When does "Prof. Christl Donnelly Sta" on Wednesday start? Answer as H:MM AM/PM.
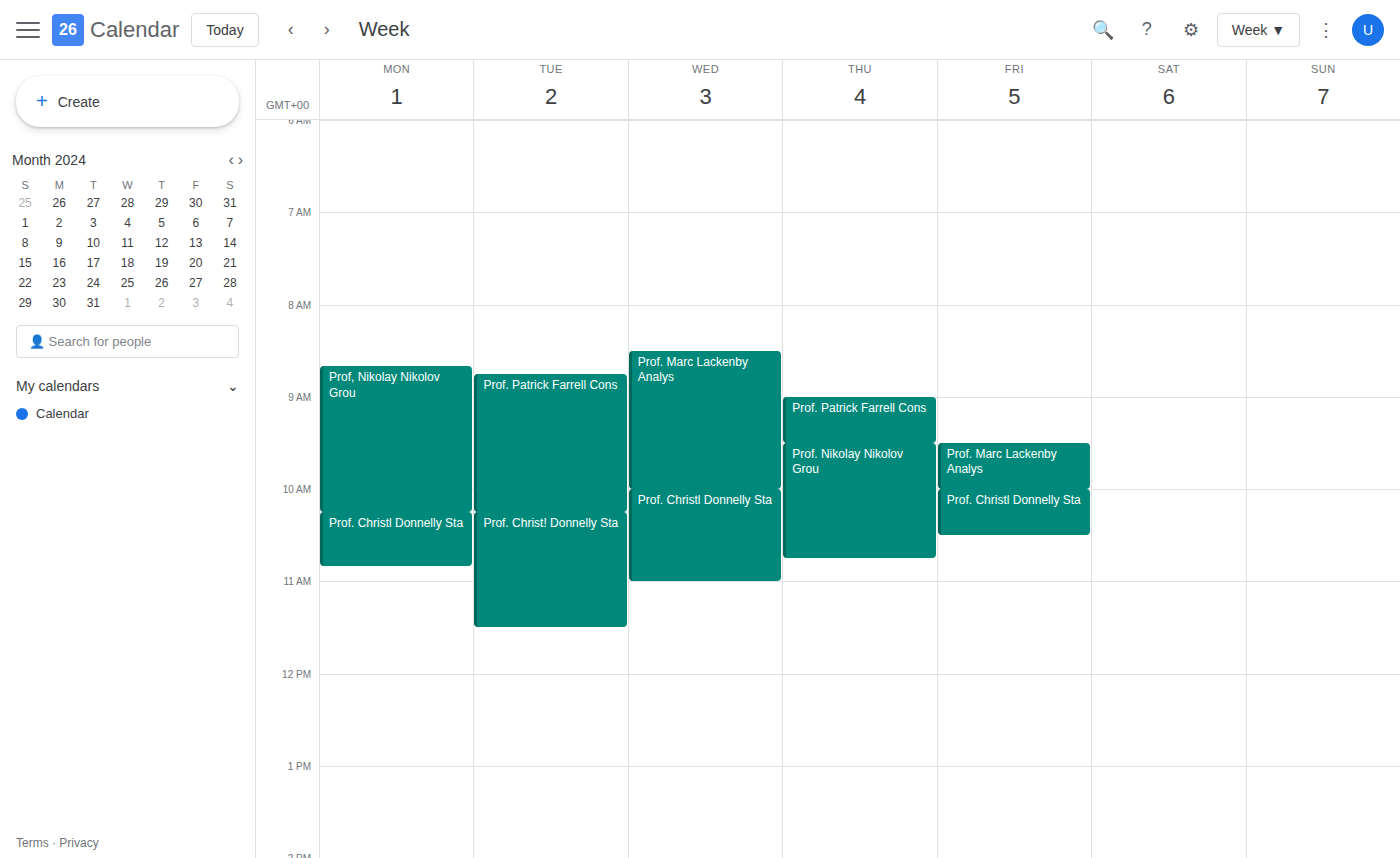
10:00 AM